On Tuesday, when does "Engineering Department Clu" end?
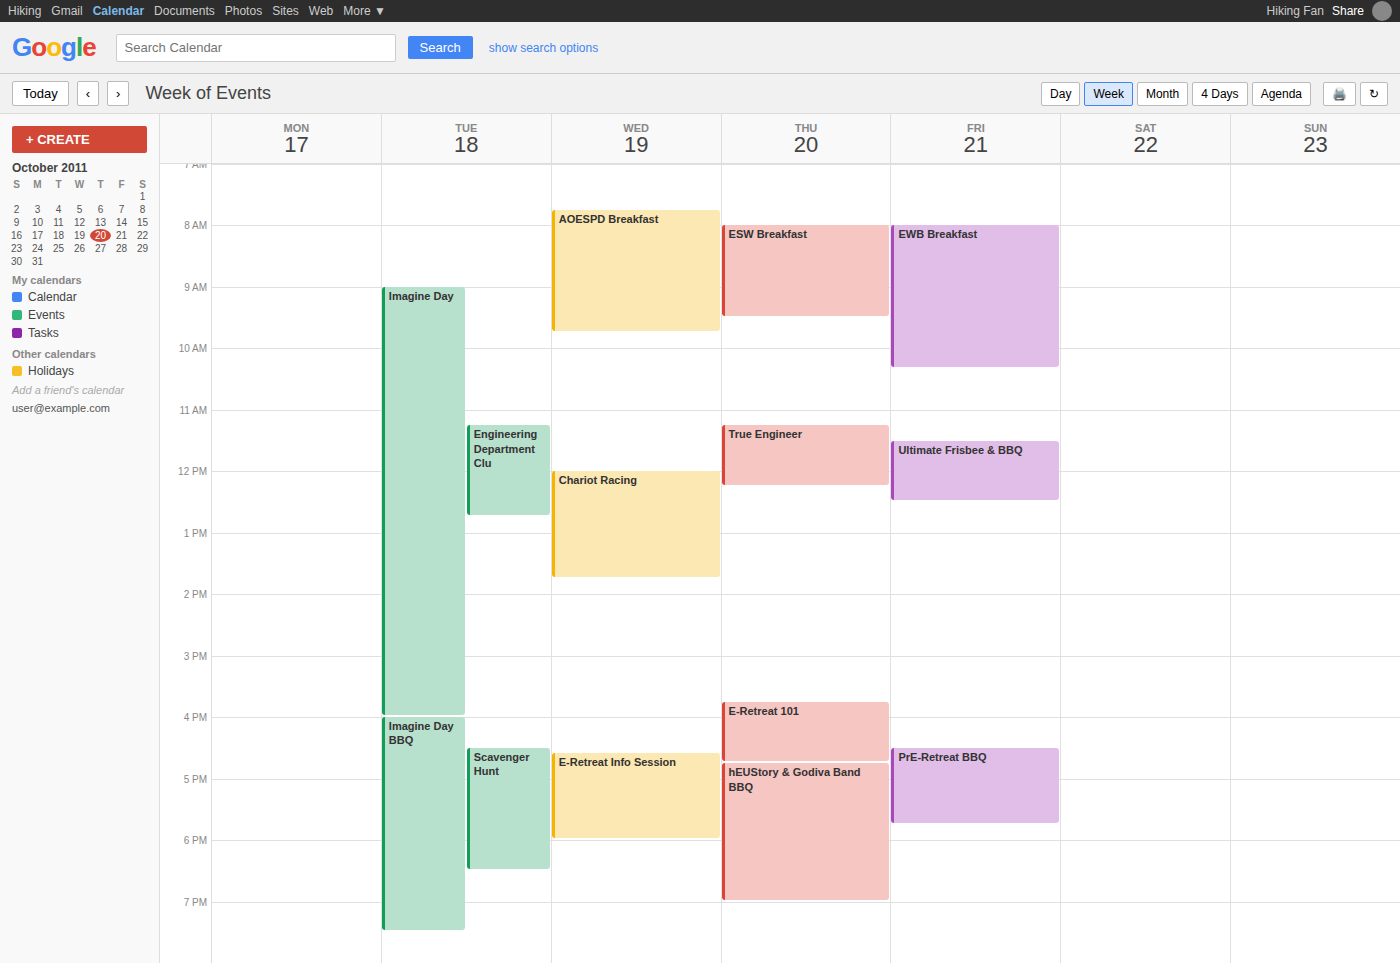
12:45 PM